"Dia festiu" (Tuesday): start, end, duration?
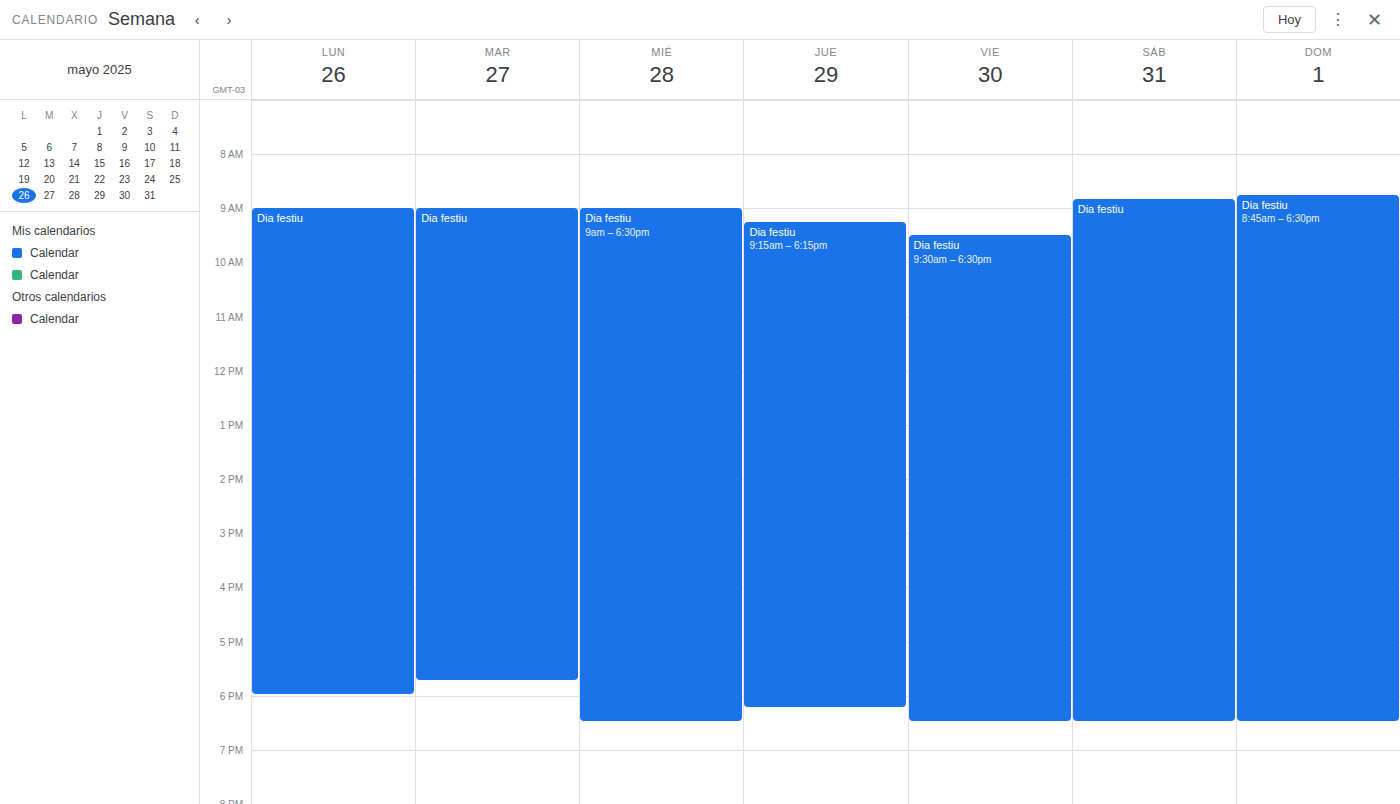
09:00 to 17:45, 8 hours 45 minutes